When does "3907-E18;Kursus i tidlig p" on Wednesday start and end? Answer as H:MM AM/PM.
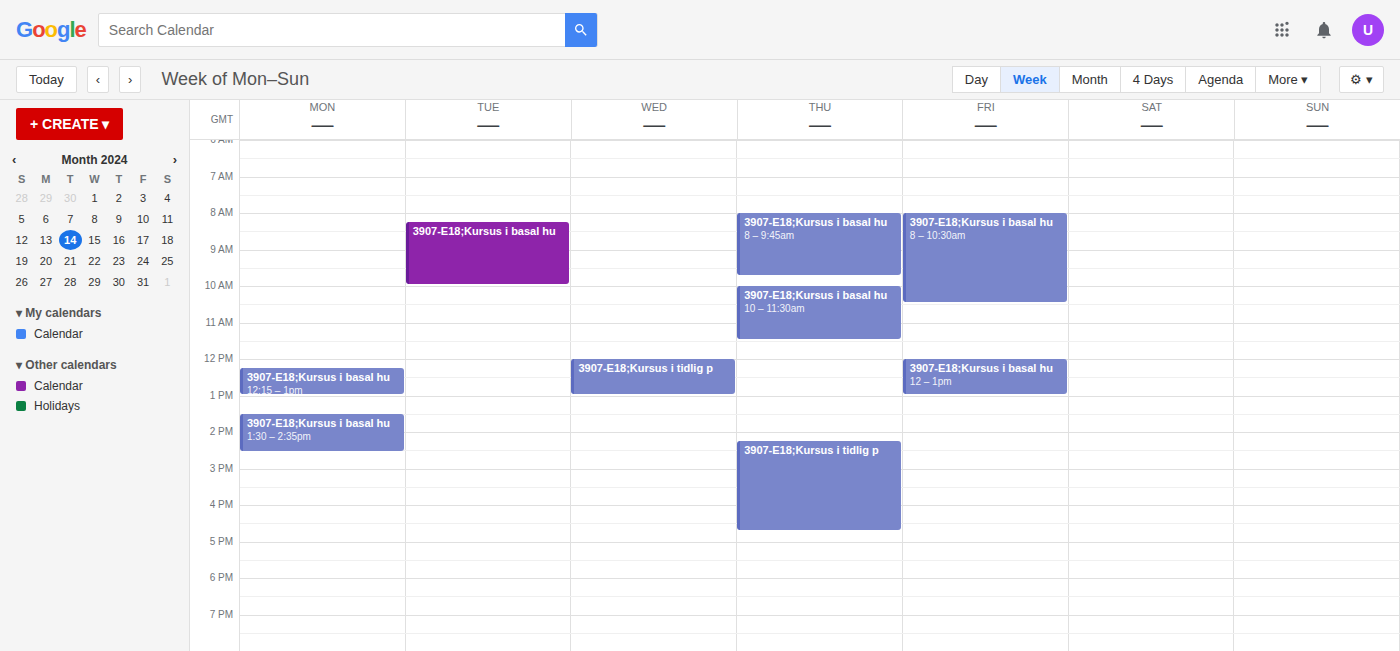
12:00 PM to 1:00 PM